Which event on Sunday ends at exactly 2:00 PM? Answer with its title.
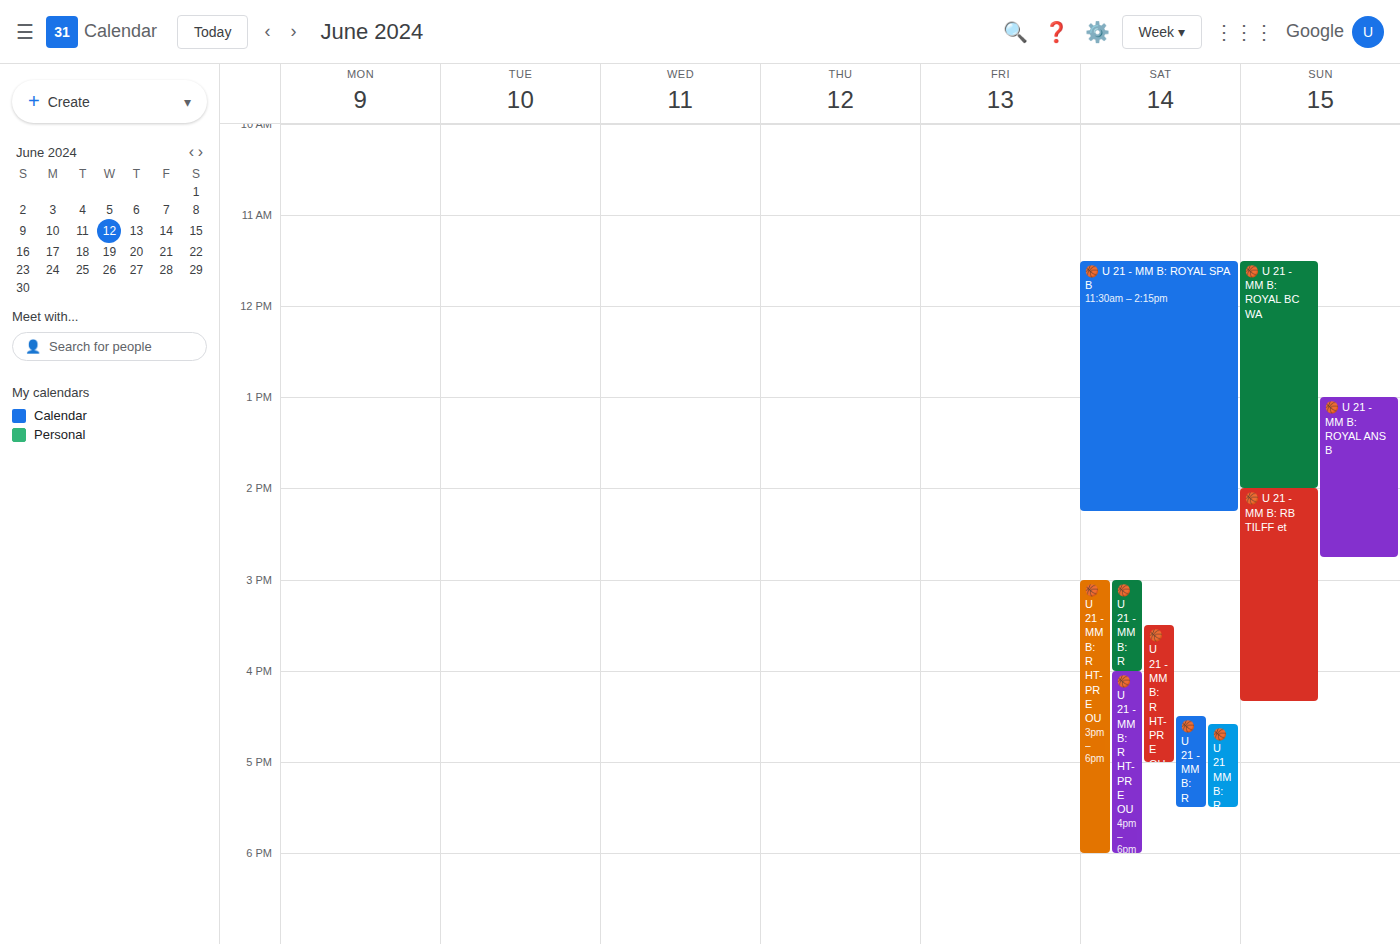
"🏀 U 21 - MM B: ROYAL BC WA"